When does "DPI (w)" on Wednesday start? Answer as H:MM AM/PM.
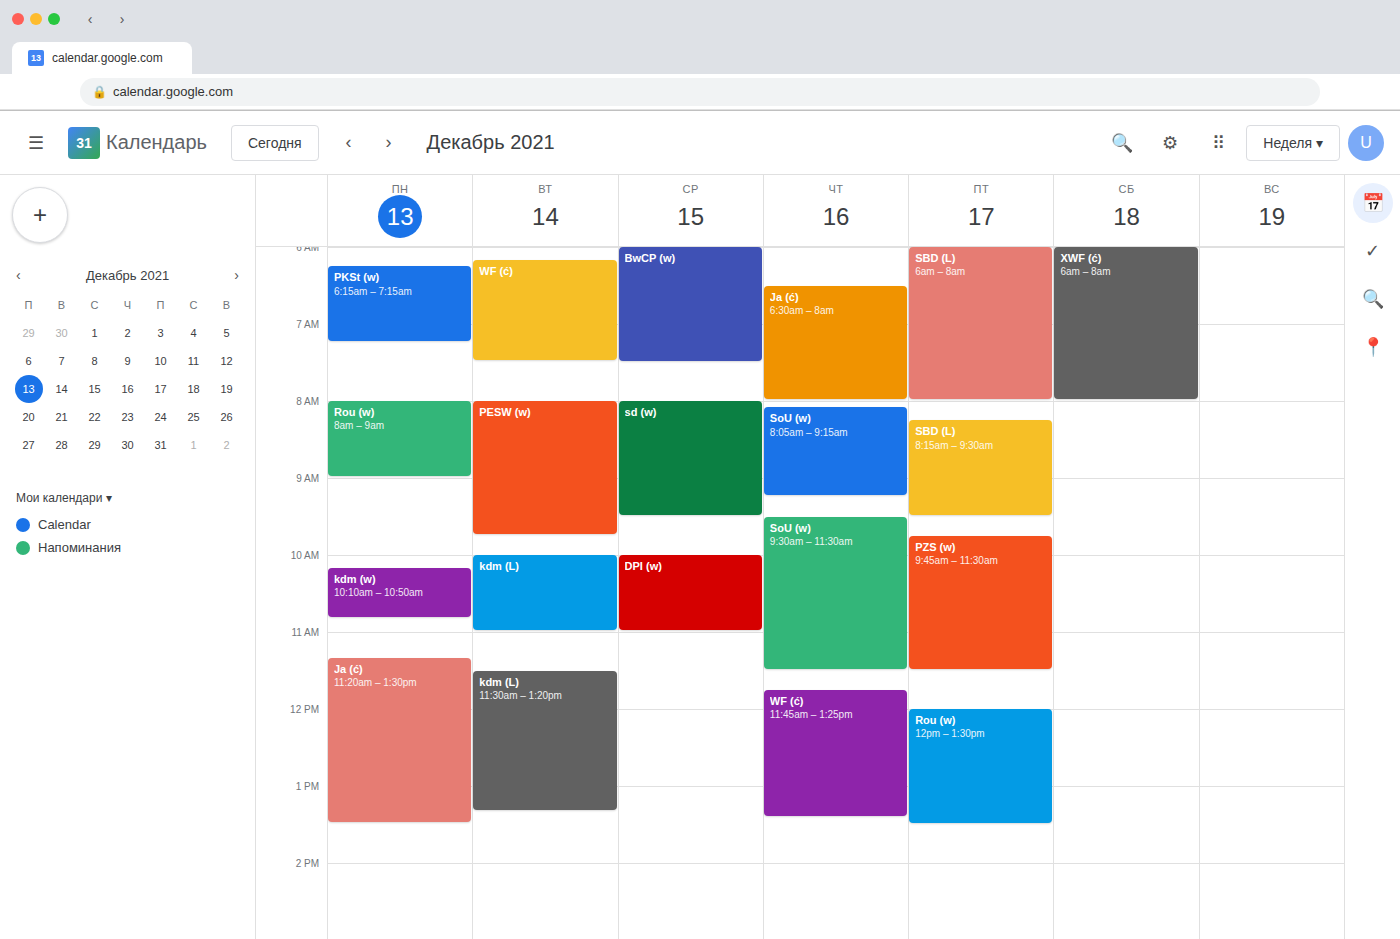
10:00 AM